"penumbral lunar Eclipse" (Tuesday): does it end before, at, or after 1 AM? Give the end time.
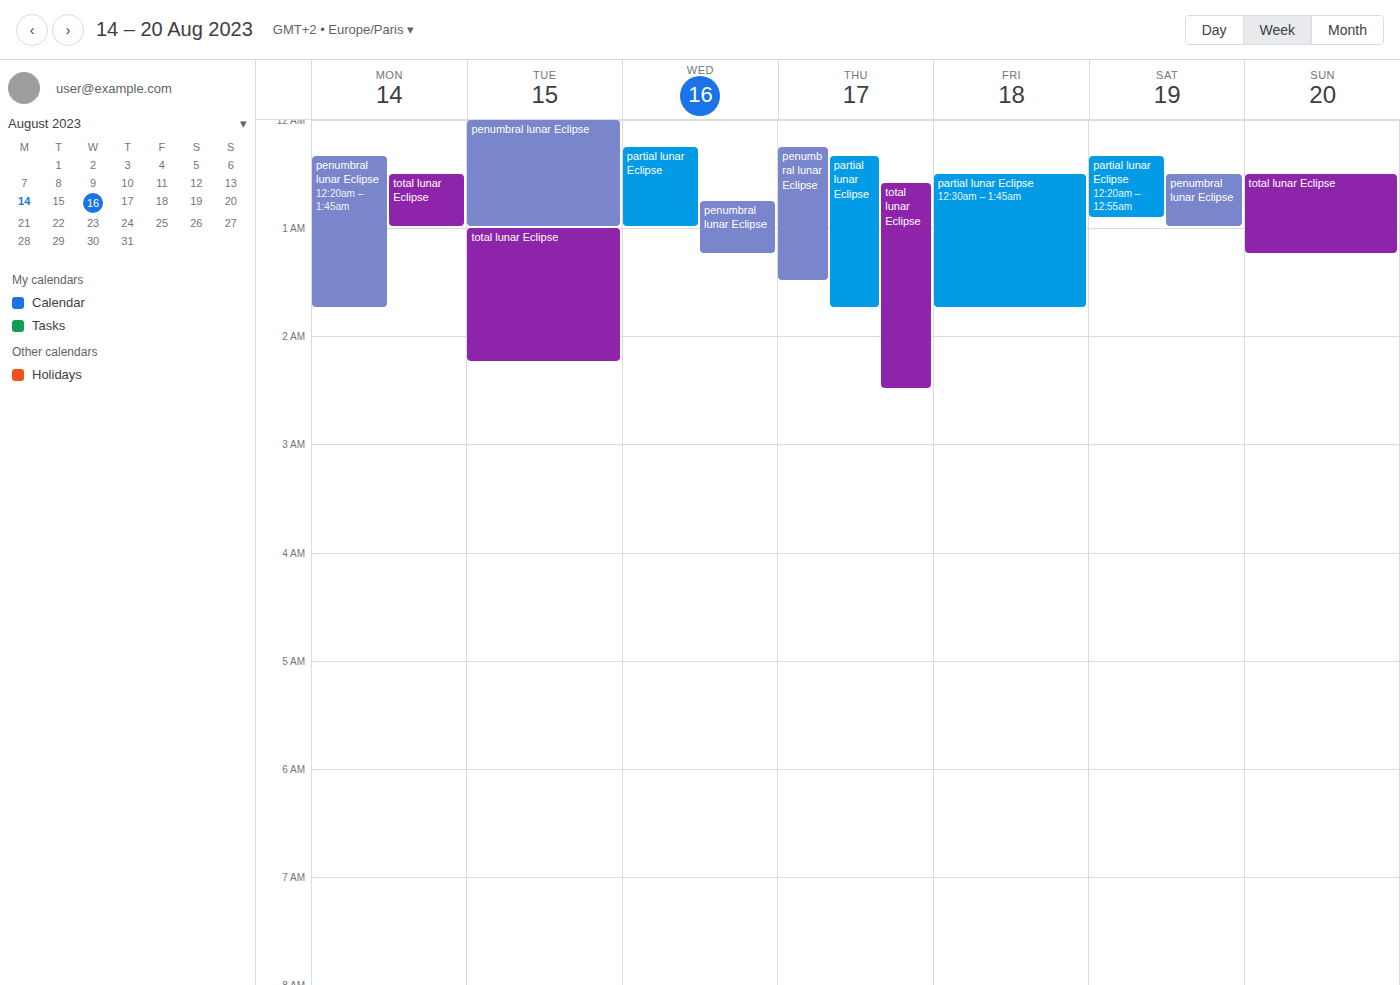
1:00 AM -- exactly at 1 AM, on the 1 AM line.